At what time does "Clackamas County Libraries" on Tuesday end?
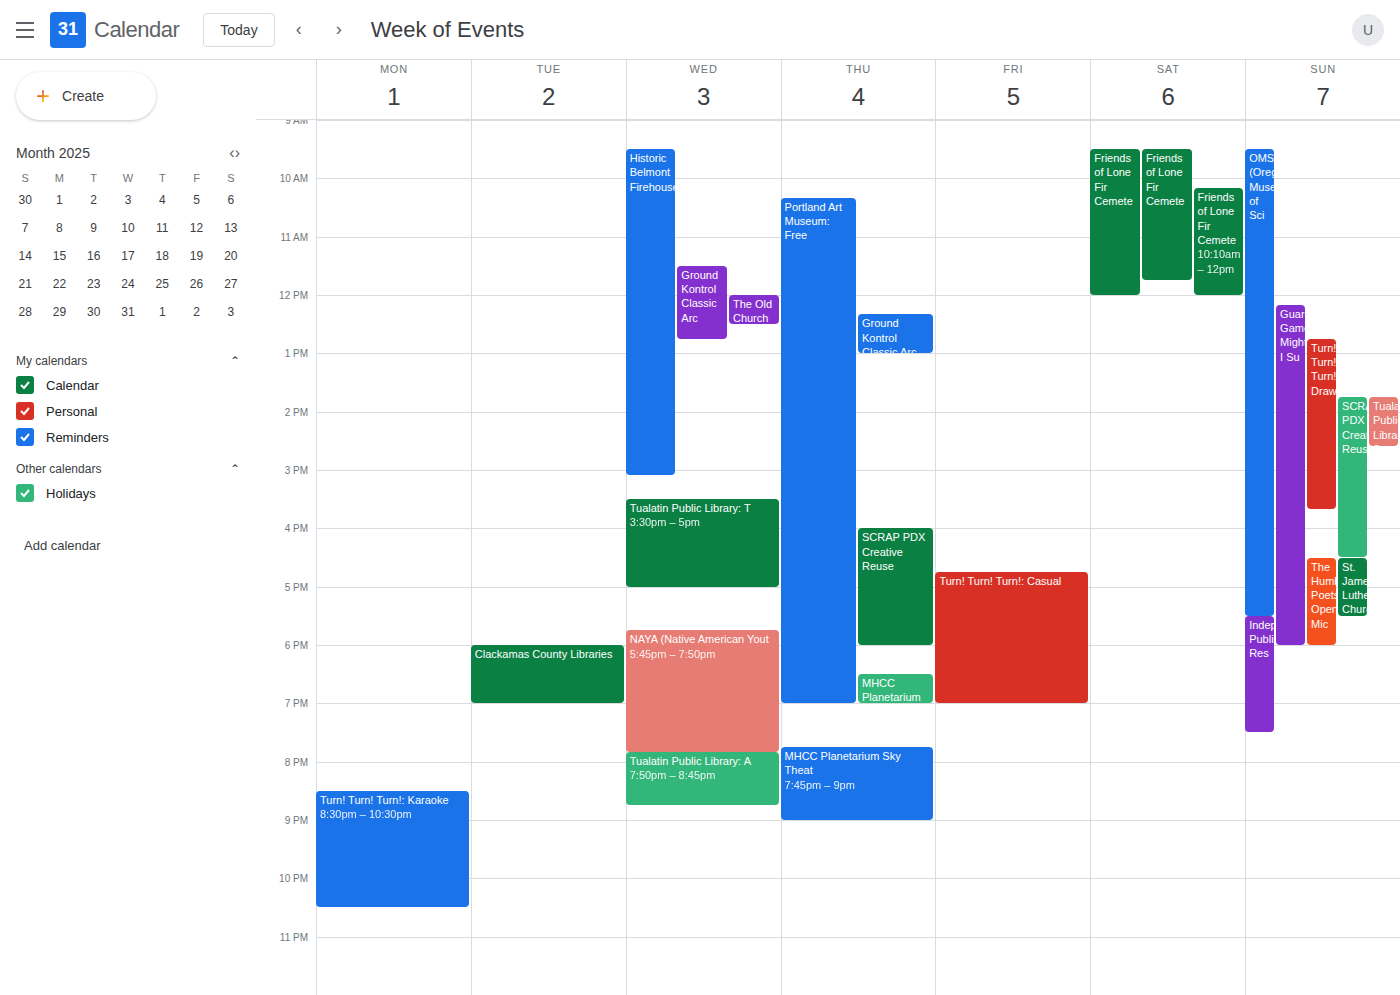
7:00 PM